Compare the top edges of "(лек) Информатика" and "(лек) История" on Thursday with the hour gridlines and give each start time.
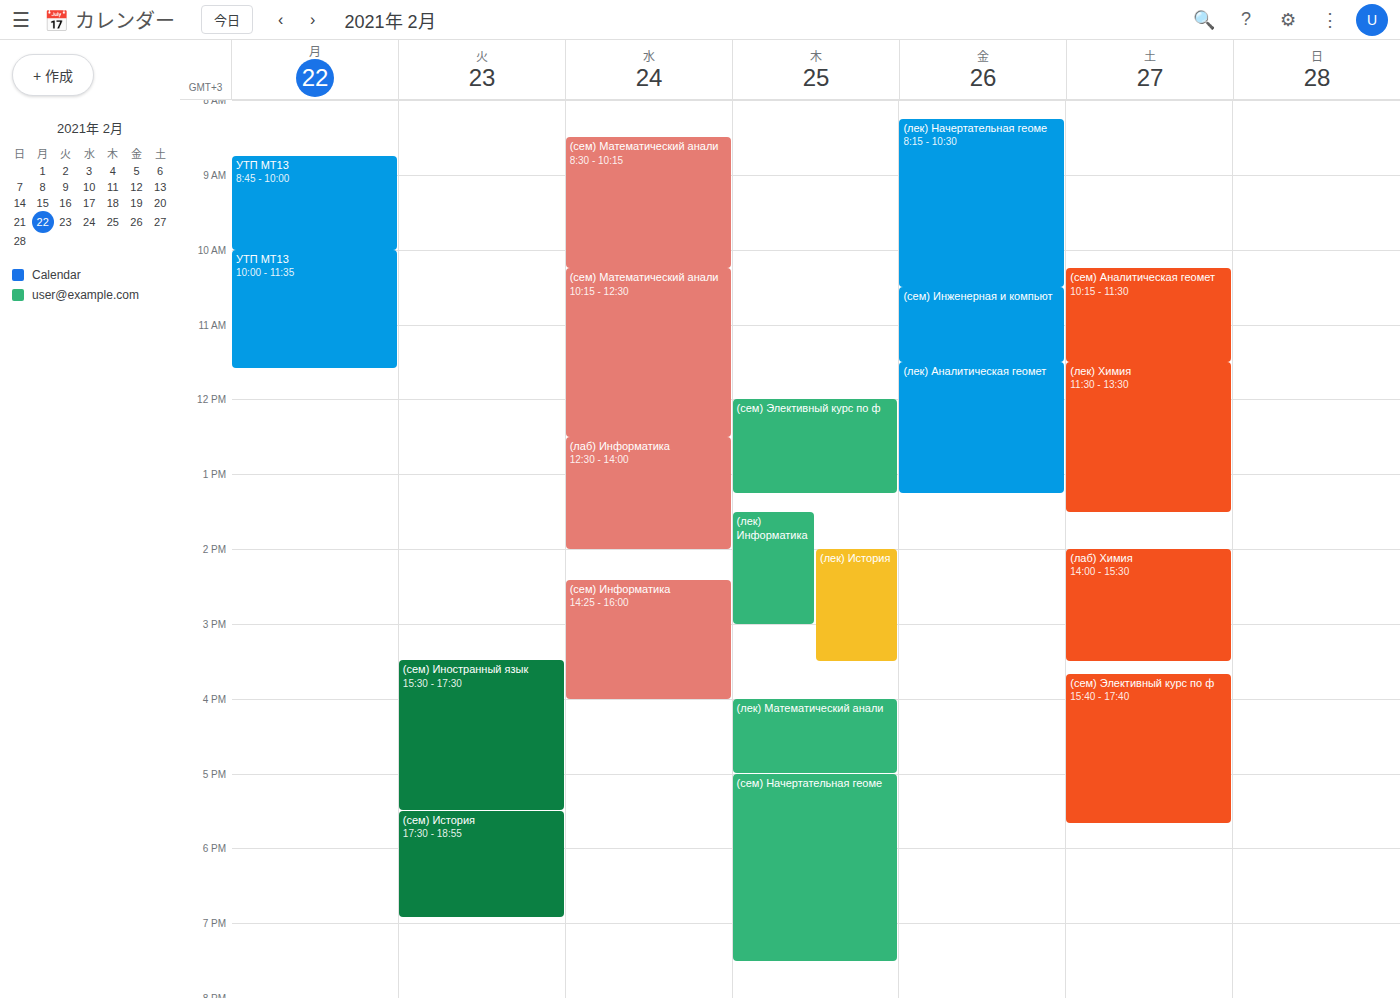
"(лек) Информатика": 1:30 PM, halfway between the 1 PM and 2 PM lines. "(лек) История": 2:00 PM, exactly on the 2 PM line.